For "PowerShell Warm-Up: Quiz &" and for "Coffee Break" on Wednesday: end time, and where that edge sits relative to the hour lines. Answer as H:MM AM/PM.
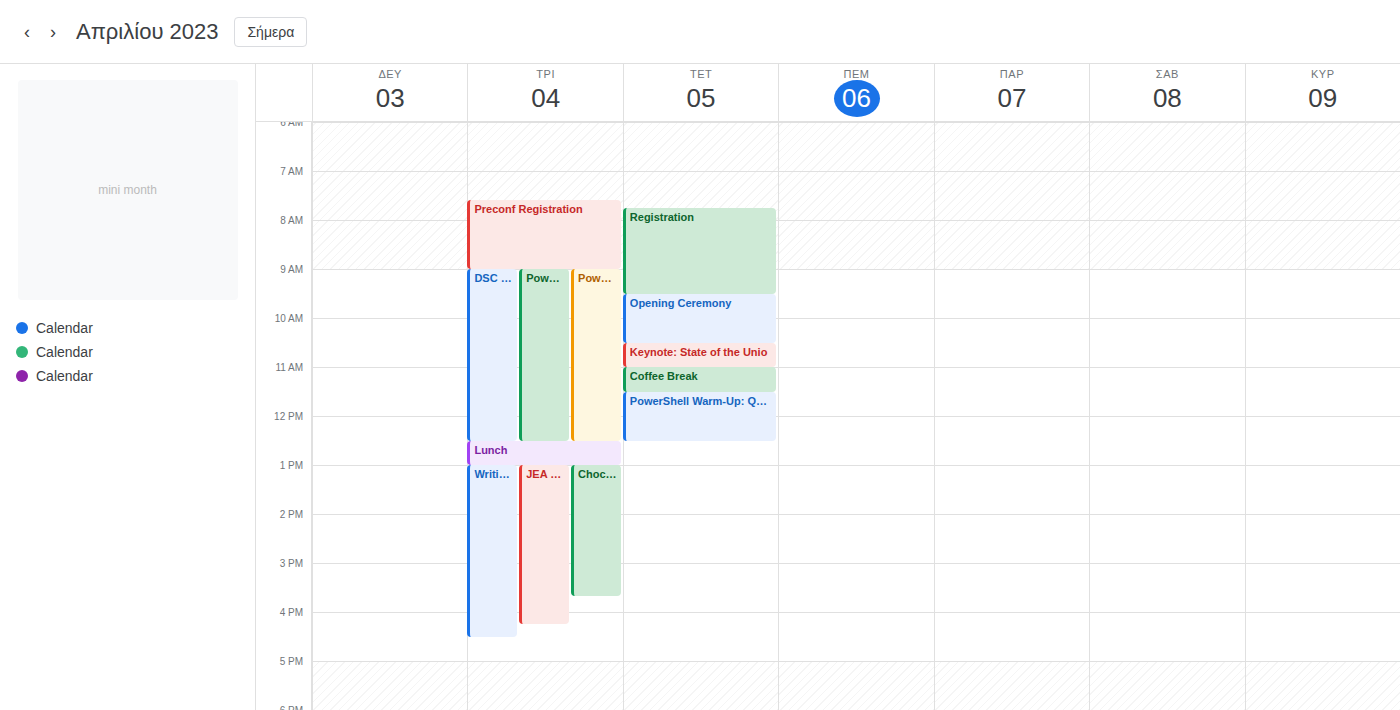
"PowerShell Warm-Up: Quiz &": 12:30 PM, halfway between the 12 PM and 1 PM lines. "Coffee Break": 11:30 AM, halfway between the 11 AM and 12 PM lines.